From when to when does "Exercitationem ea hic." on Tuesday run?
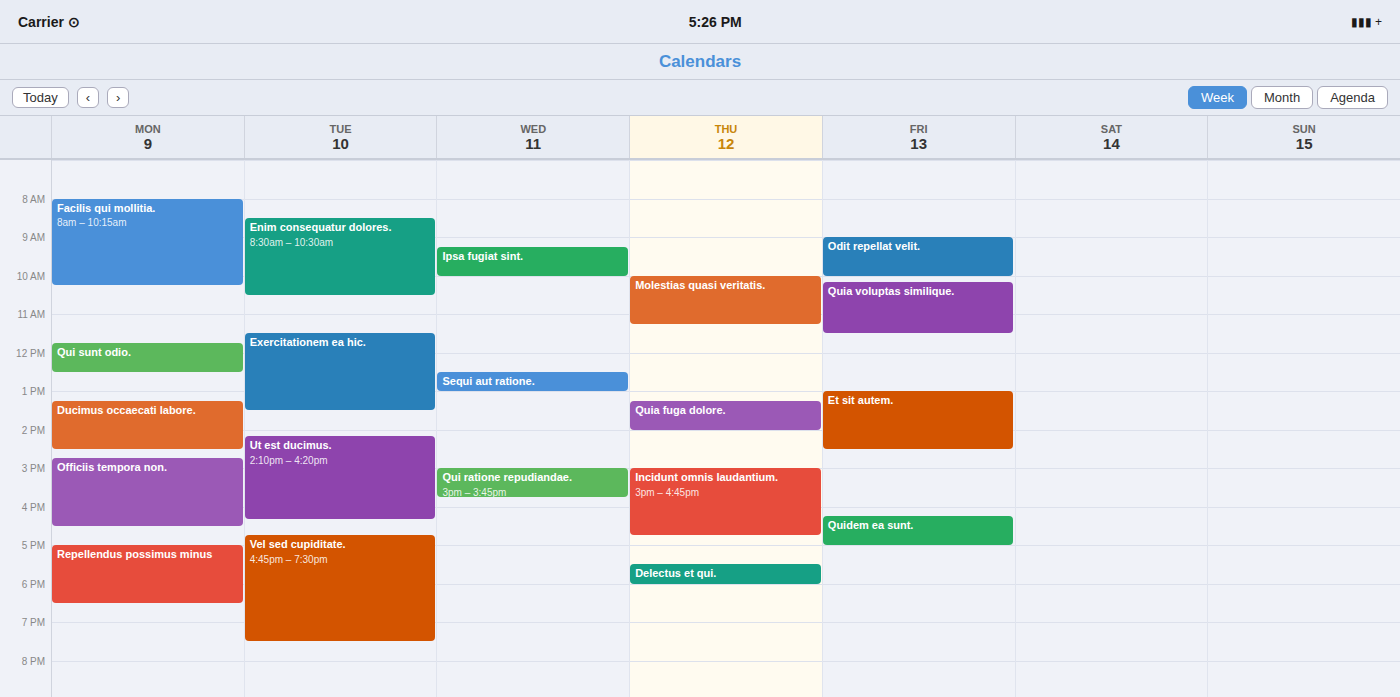
11:30 to 13:30